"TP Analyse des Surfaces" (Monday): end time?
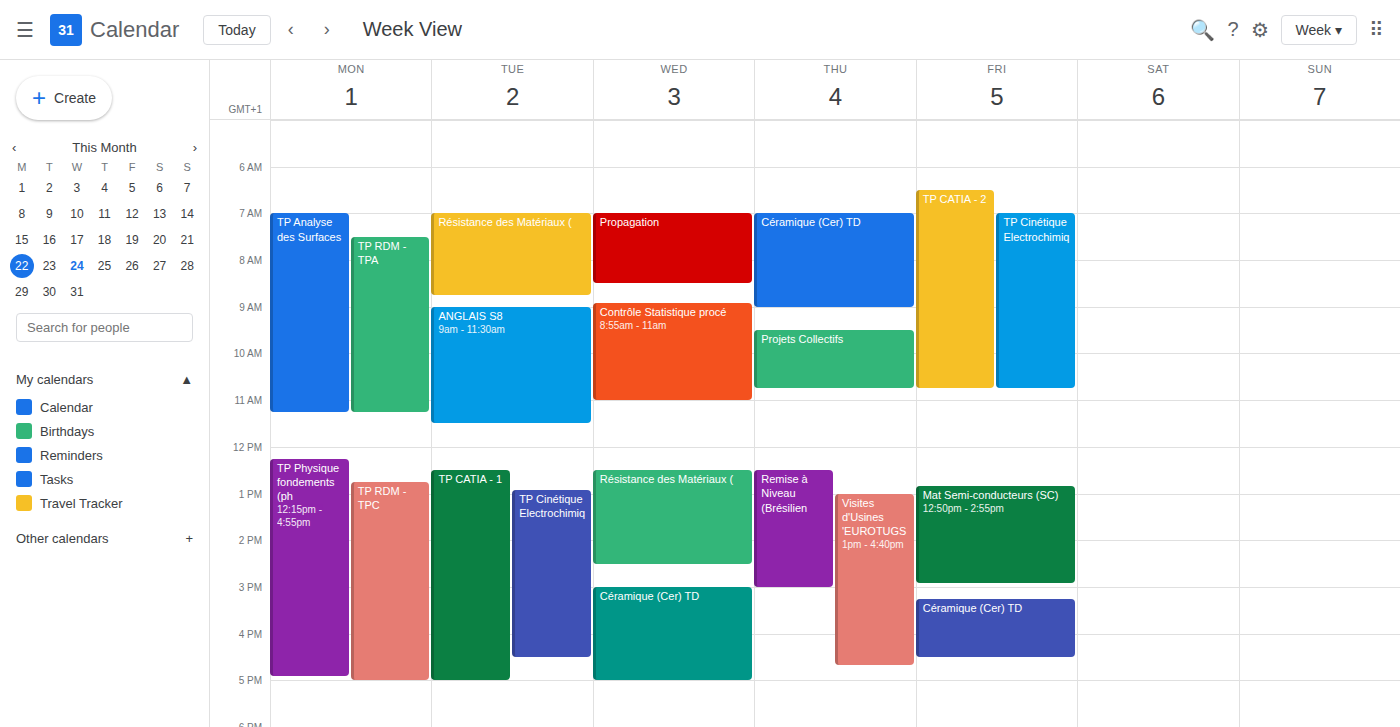
11:15 AM